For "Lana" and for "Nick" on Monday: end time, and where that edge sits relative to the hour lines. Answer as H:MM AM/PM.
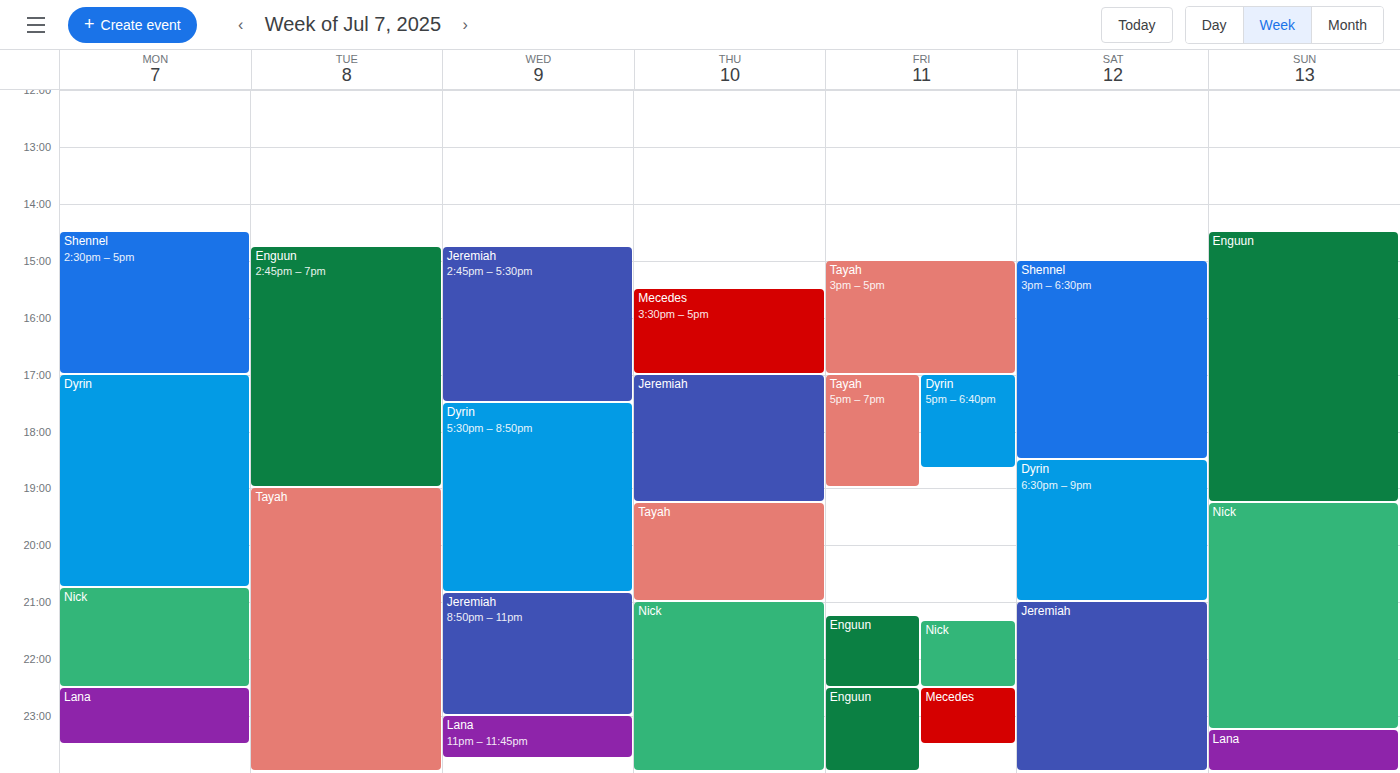
"Lana": 11:30 PM, halfway between the 11 PM and 12 AM lines. "Nick": 10:30 PM, halfway between the 10 PM and 11 PM lines.